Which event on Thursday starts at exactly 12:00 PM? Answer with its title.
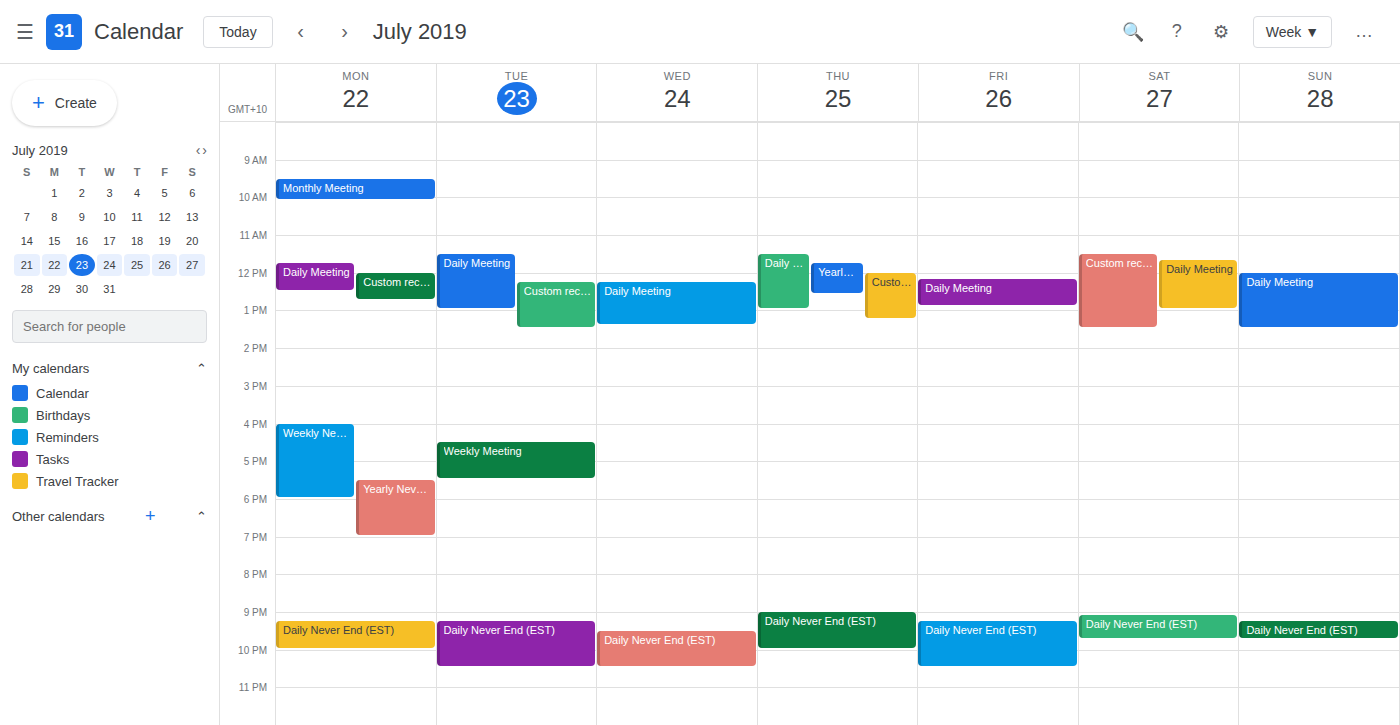
"Custom recurrence"